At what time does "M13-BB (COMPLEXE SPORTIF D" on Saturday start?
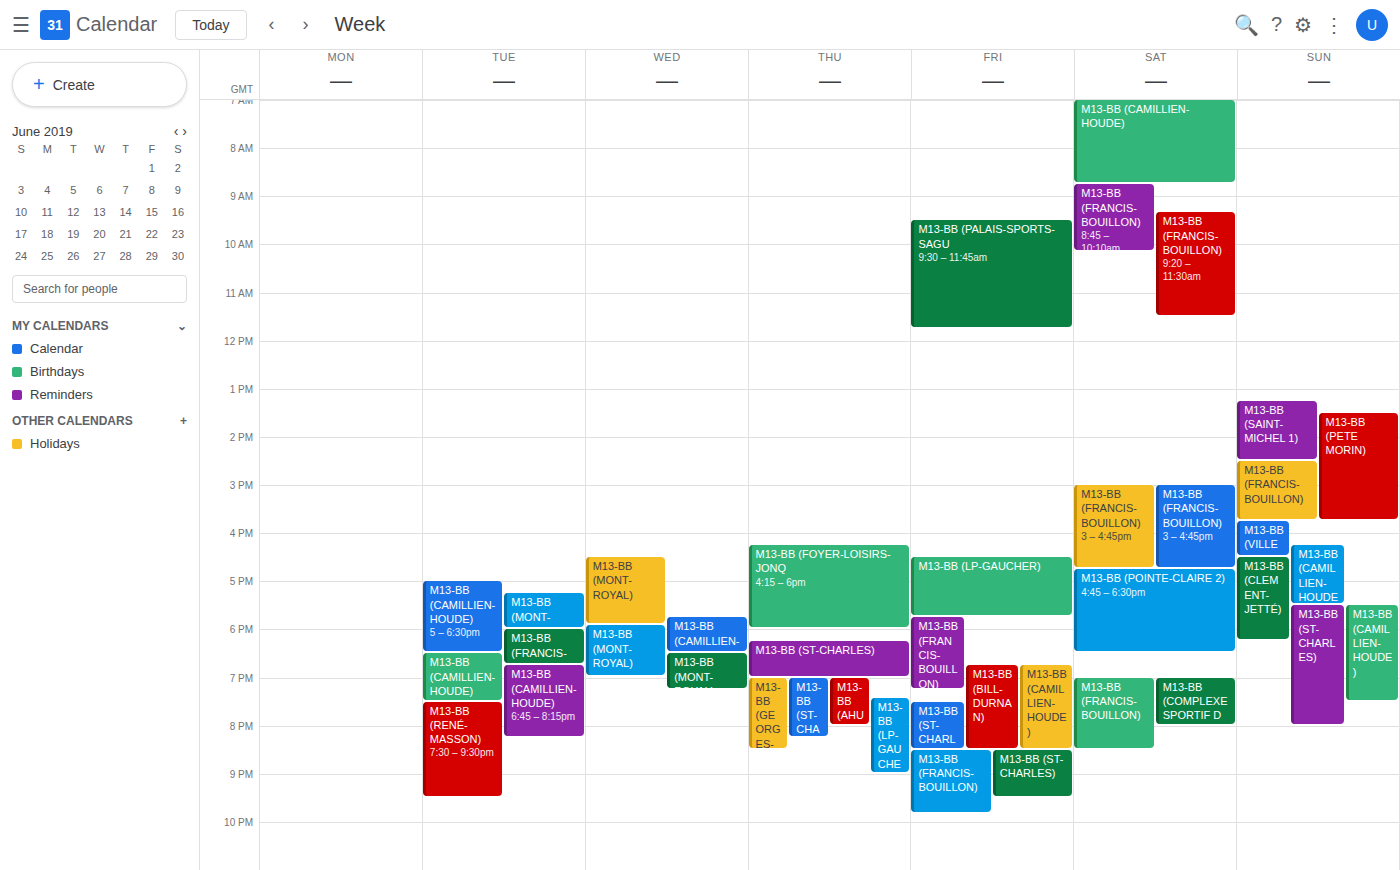
7:00 PM